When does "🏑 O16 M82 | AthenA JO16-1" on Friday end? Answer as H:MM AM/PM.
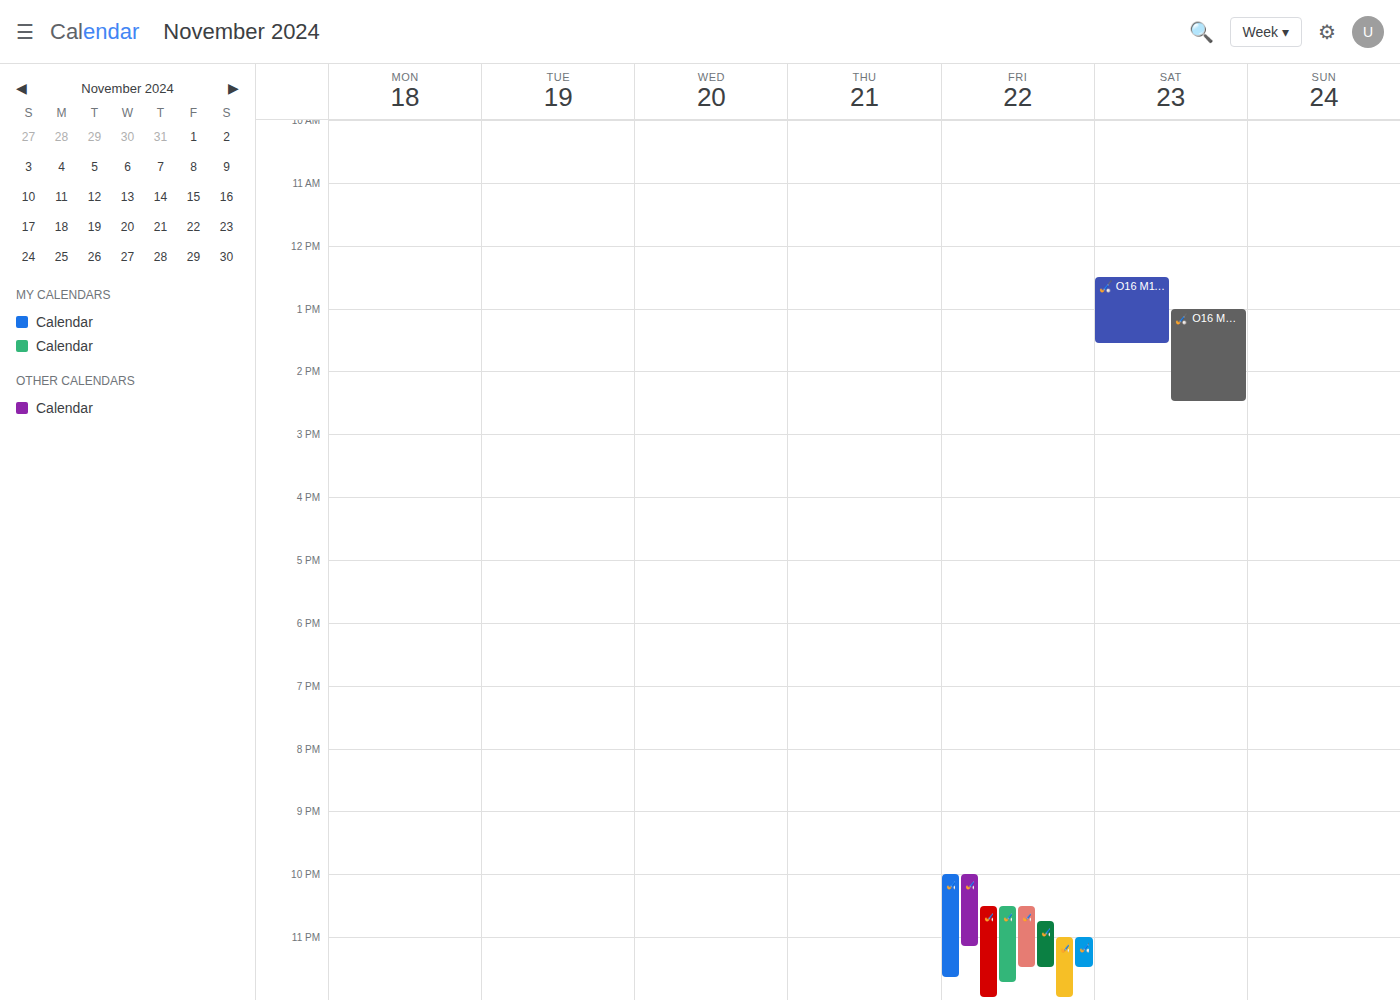
11:30 PM